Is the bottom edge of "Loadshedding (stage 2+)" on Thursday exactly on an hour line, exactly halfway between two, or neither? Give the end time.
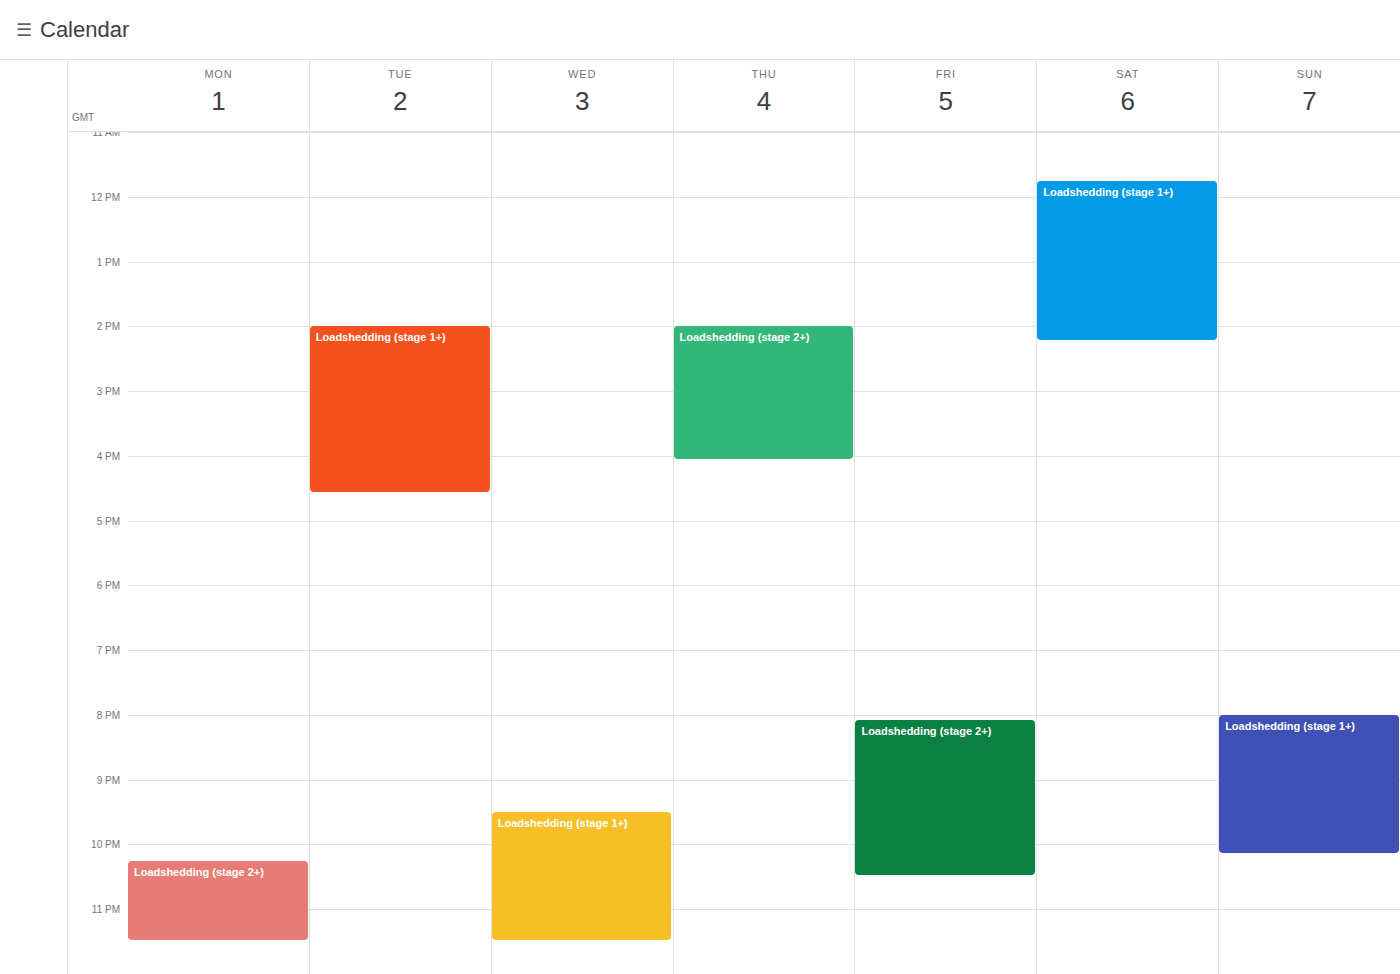
4:05 PM -- neither: 5 minutes below the 4 PM line and 55 minutes above the 5 PM line.